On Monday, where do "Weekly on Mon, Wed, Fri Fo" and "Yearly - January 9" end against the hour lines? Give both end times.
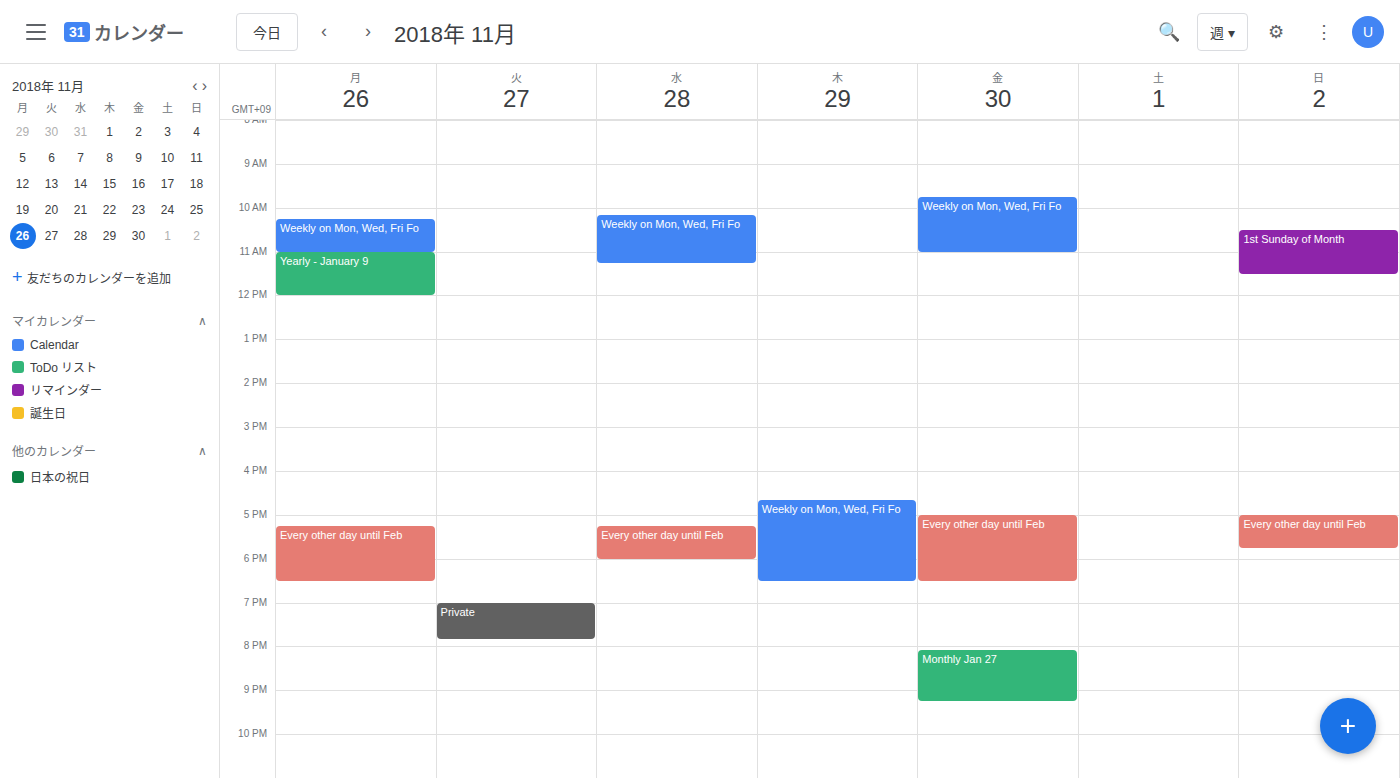
"Weekly on Mon, Wed, Fri Fo": 11:00 AM, exactly on the 11 AM line. "Yearly - January 9": 12:00 PM, exactly on the 12 PM line.